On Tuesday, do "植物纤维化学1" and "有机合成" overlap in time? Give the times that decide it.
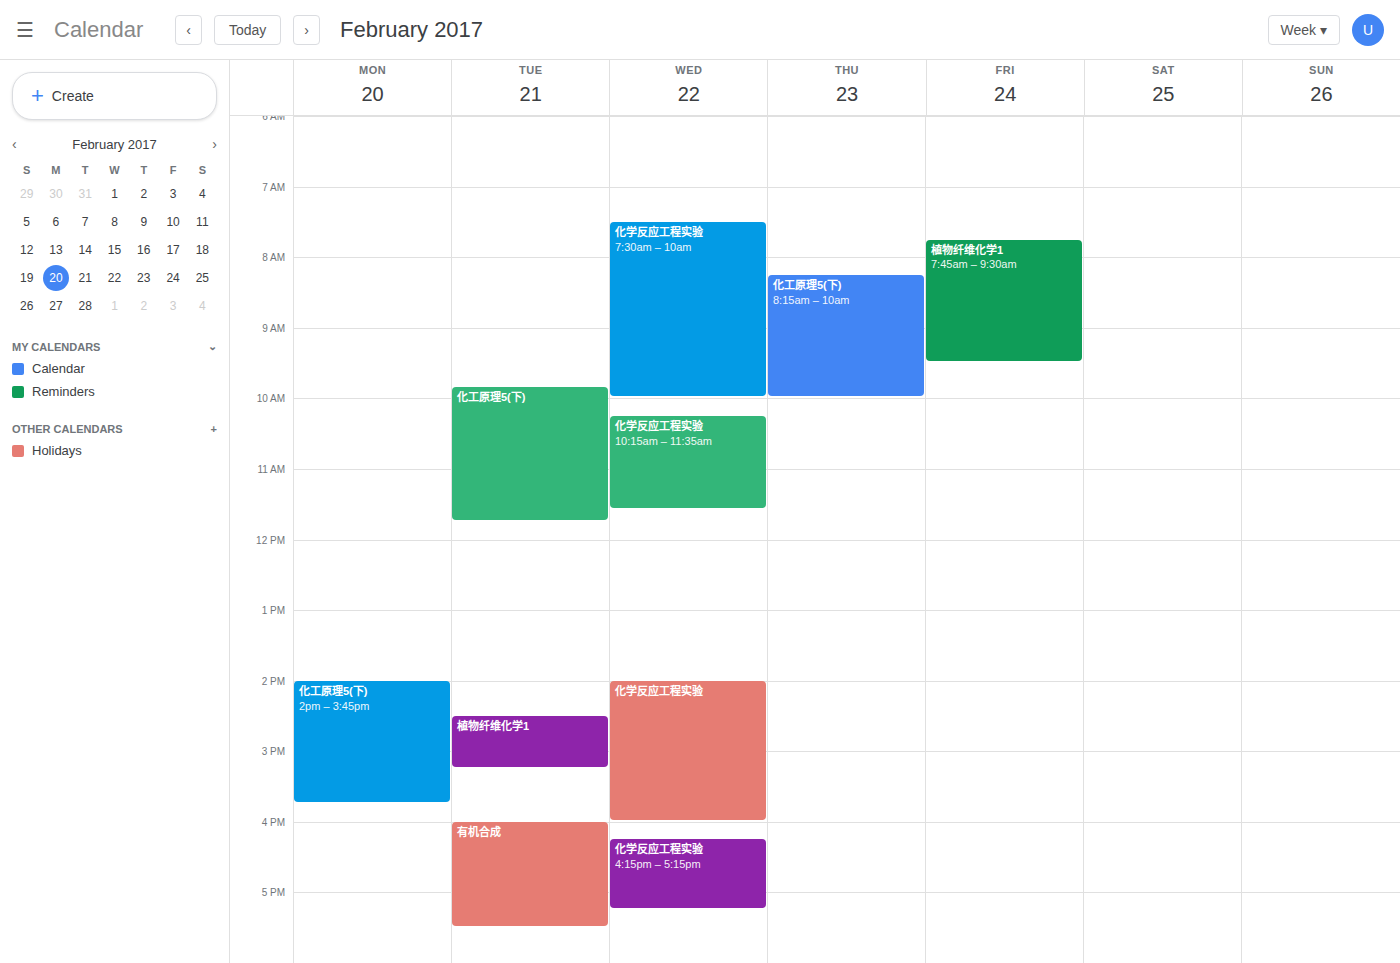
"植物纤维化学1" ends at 3:15 PM and "有机合成" starts at 4:00 PM -- no overlap.